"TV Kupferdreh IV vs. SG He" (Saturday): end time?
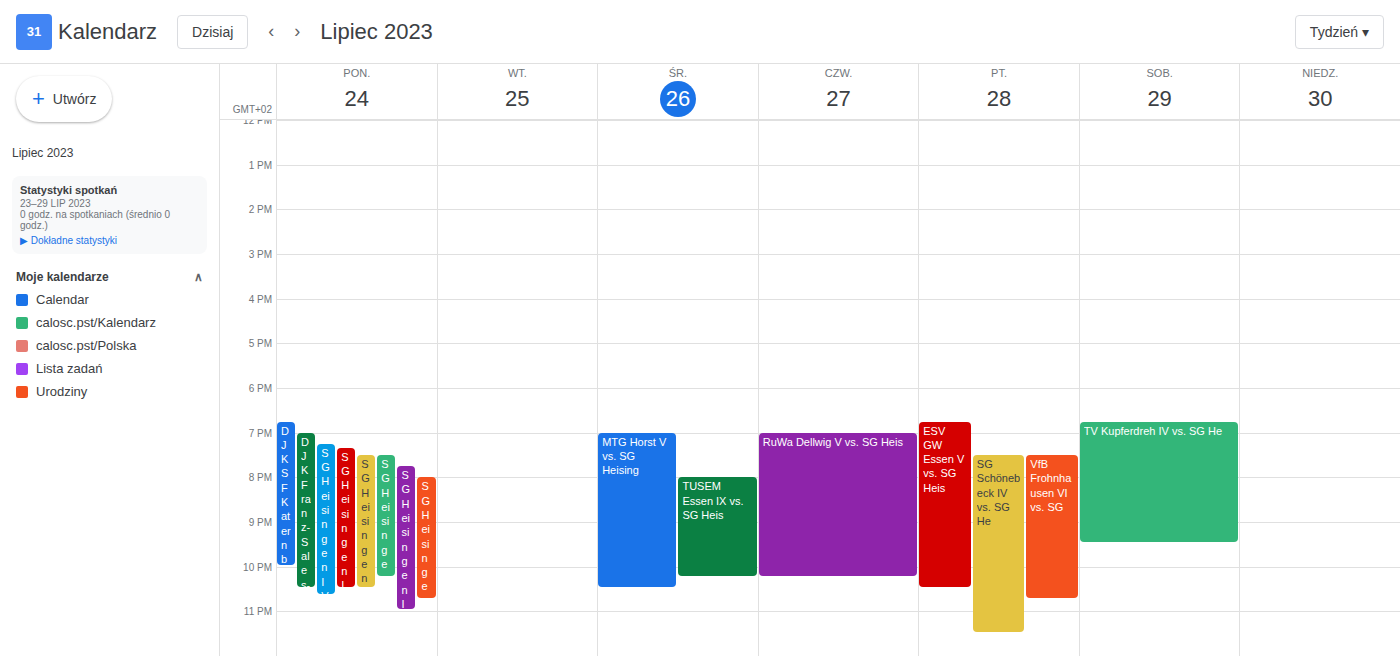
9:30 PM